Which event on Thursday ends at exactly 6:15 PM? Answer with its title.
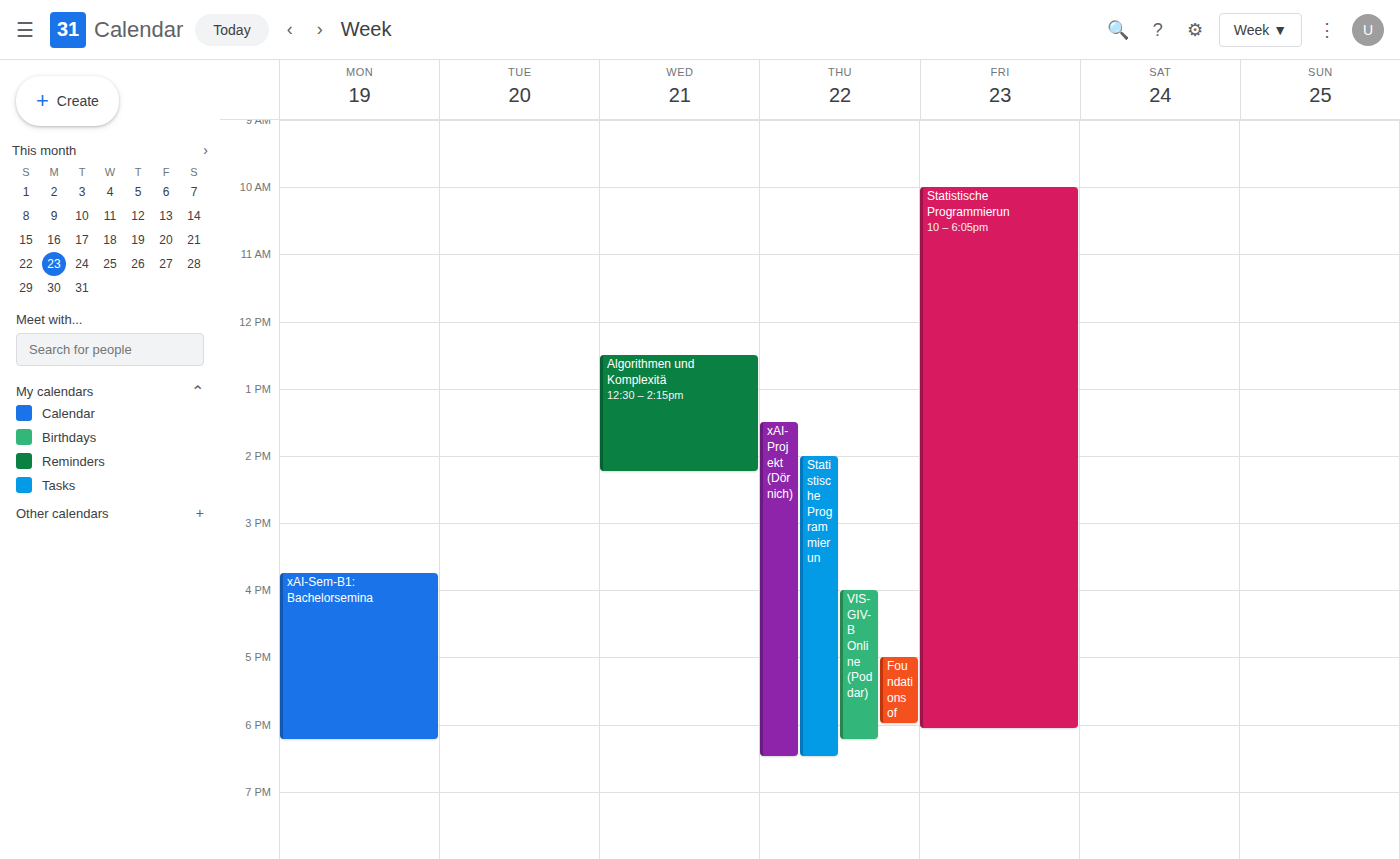
"VIS-GIV-B Online (Poddar)"